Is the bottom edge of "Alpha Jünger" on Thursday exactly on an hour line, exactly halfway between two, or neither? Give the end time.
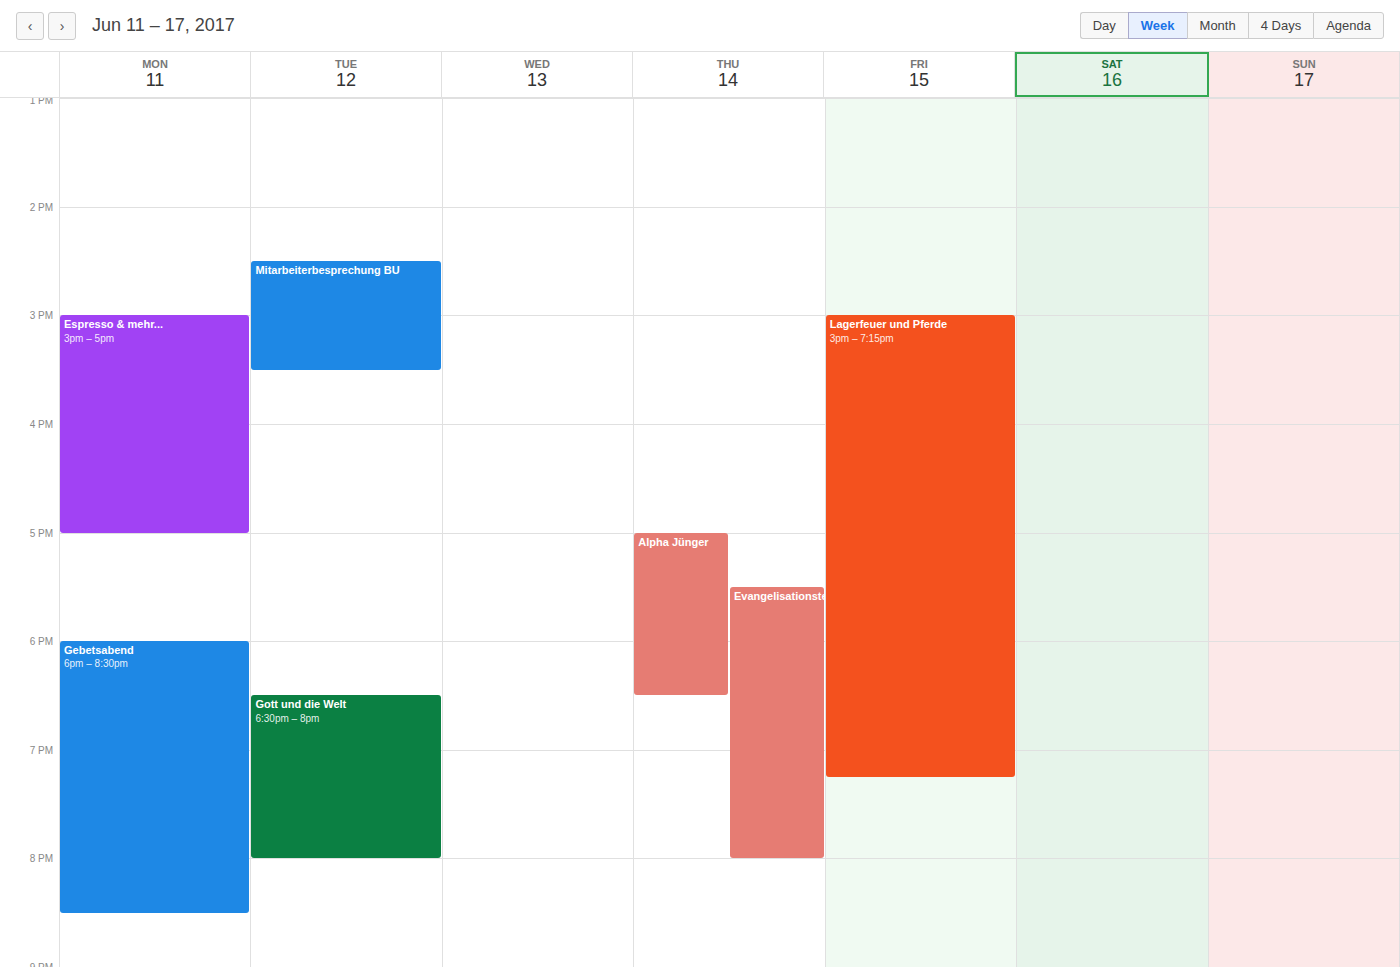
6:30 PM -- halfway between the 6 PM and 7 PM lines.